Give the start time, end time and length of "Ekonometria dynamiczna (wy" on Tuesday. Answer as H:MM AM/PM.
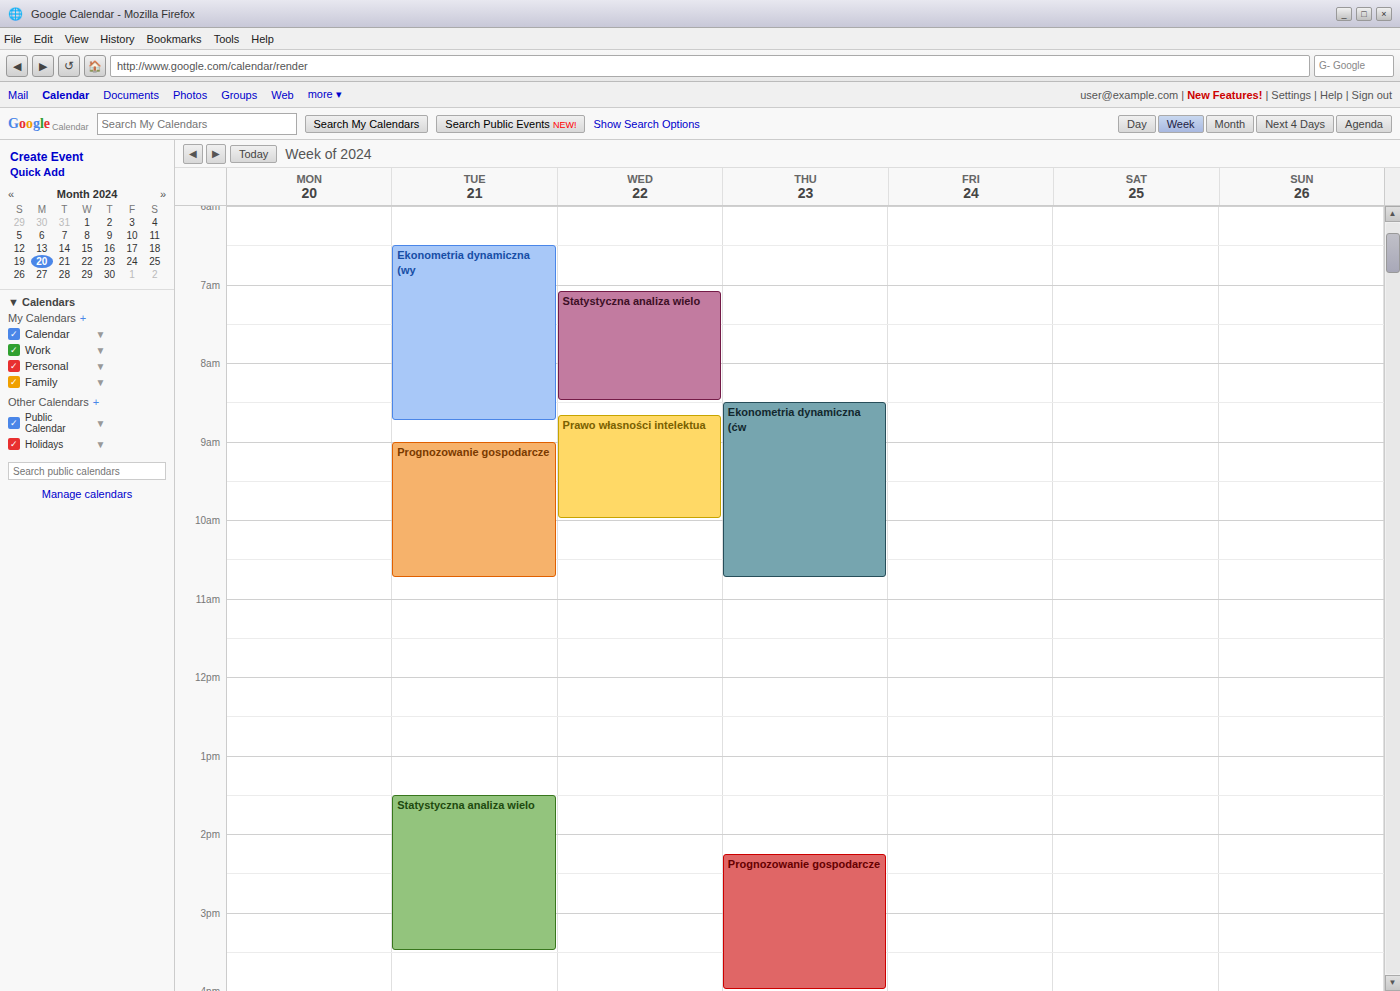
6:30 AM to 8:45 AM, 2 hours 15 minutes